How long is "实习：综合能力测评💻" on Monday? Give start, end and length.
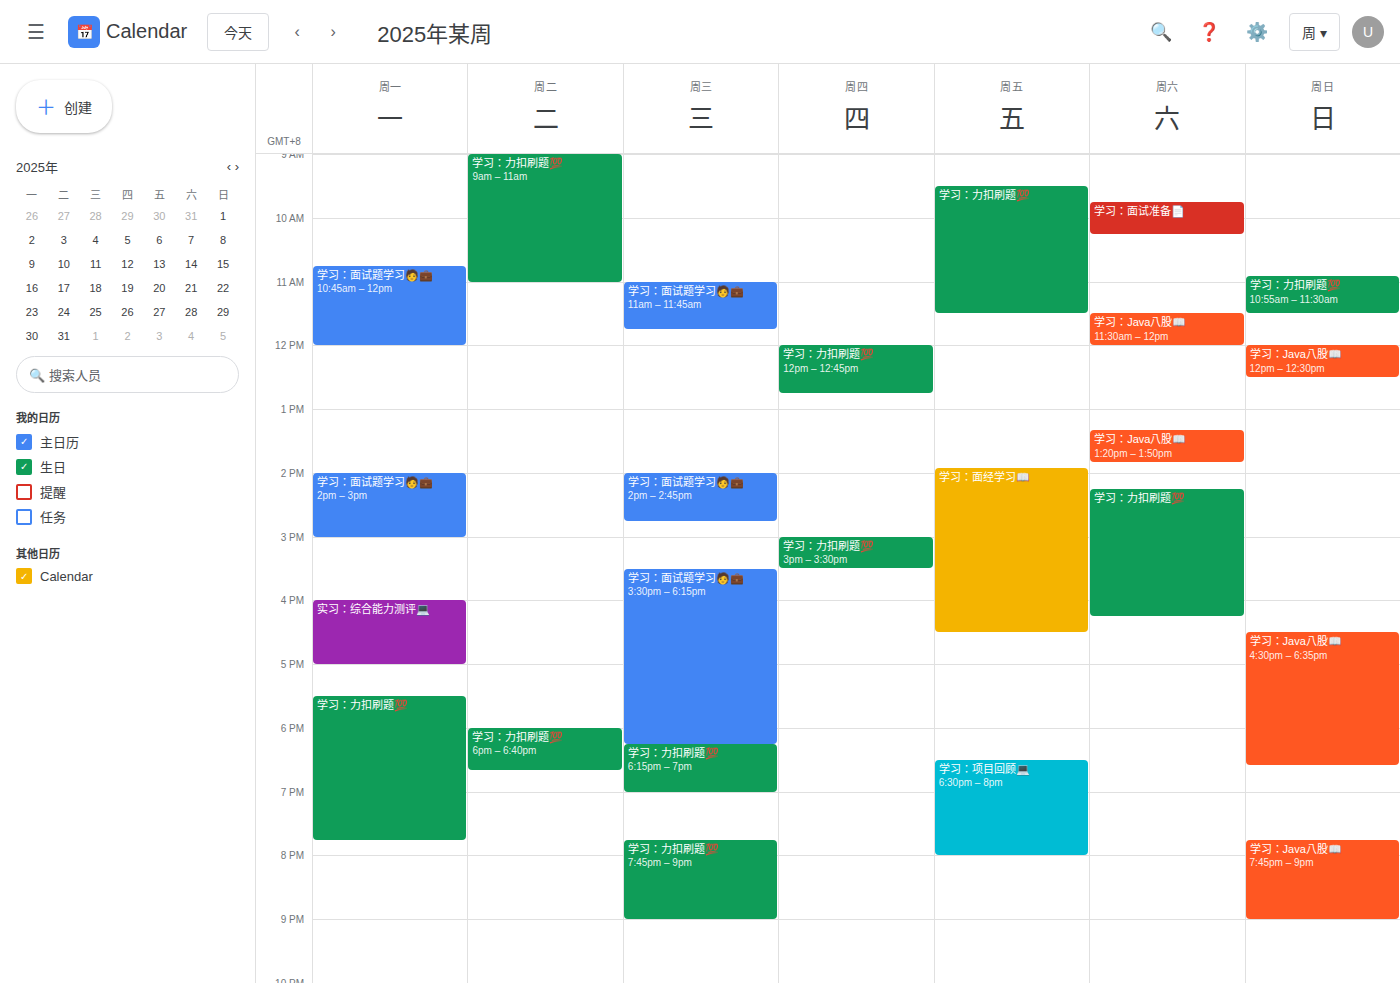
4:00 PM to 5:00 PM, 1 hour